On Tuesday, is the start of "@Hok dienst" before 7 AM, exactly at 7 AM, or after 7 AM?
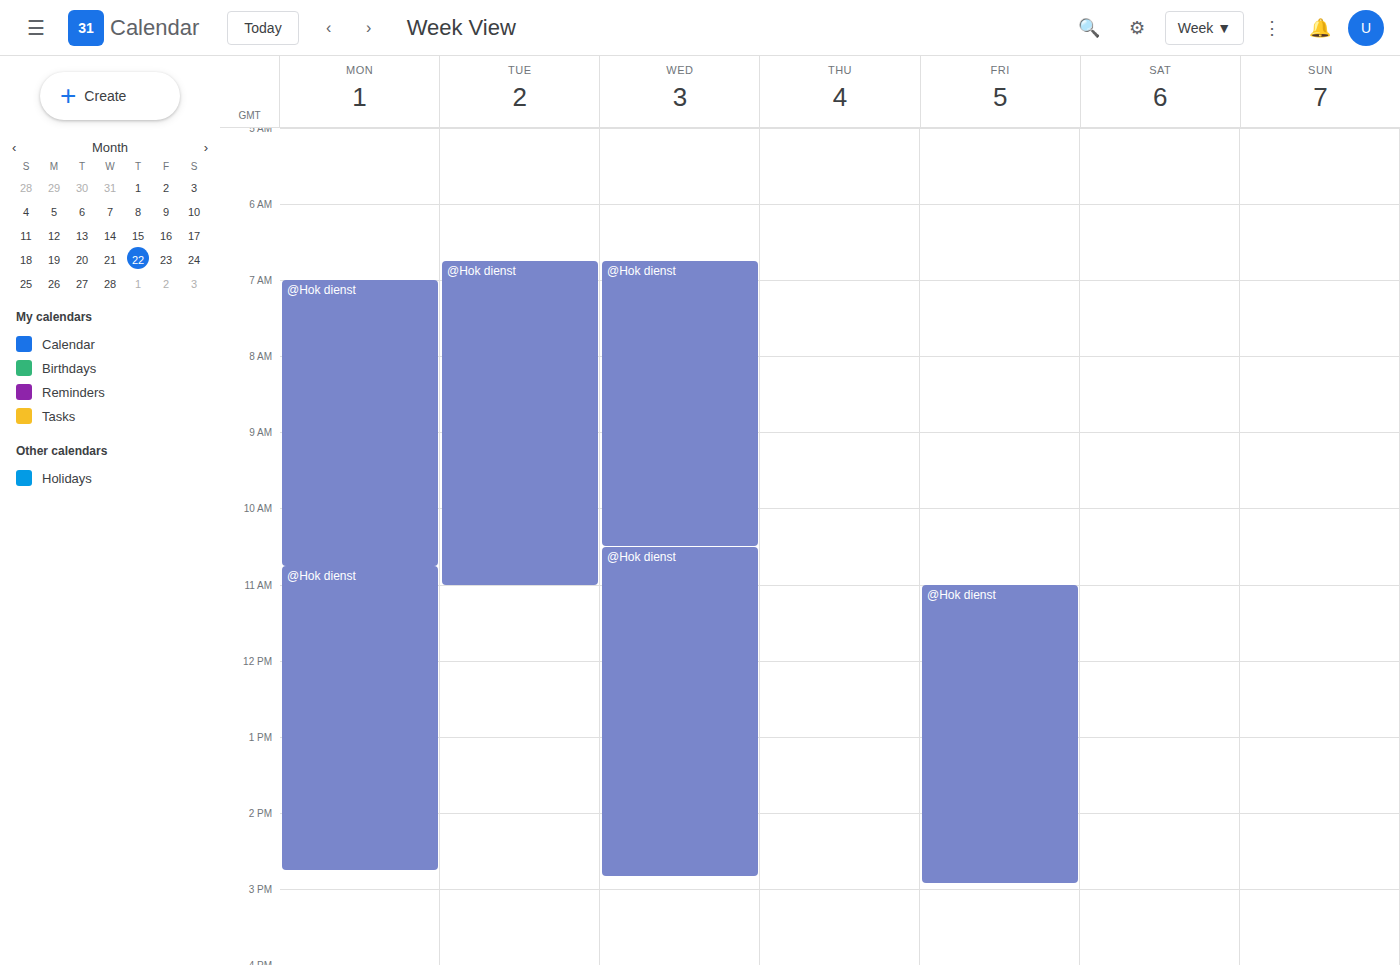
6:45 AM -- before 7 AM, 15 minutes above the 7 AM line.